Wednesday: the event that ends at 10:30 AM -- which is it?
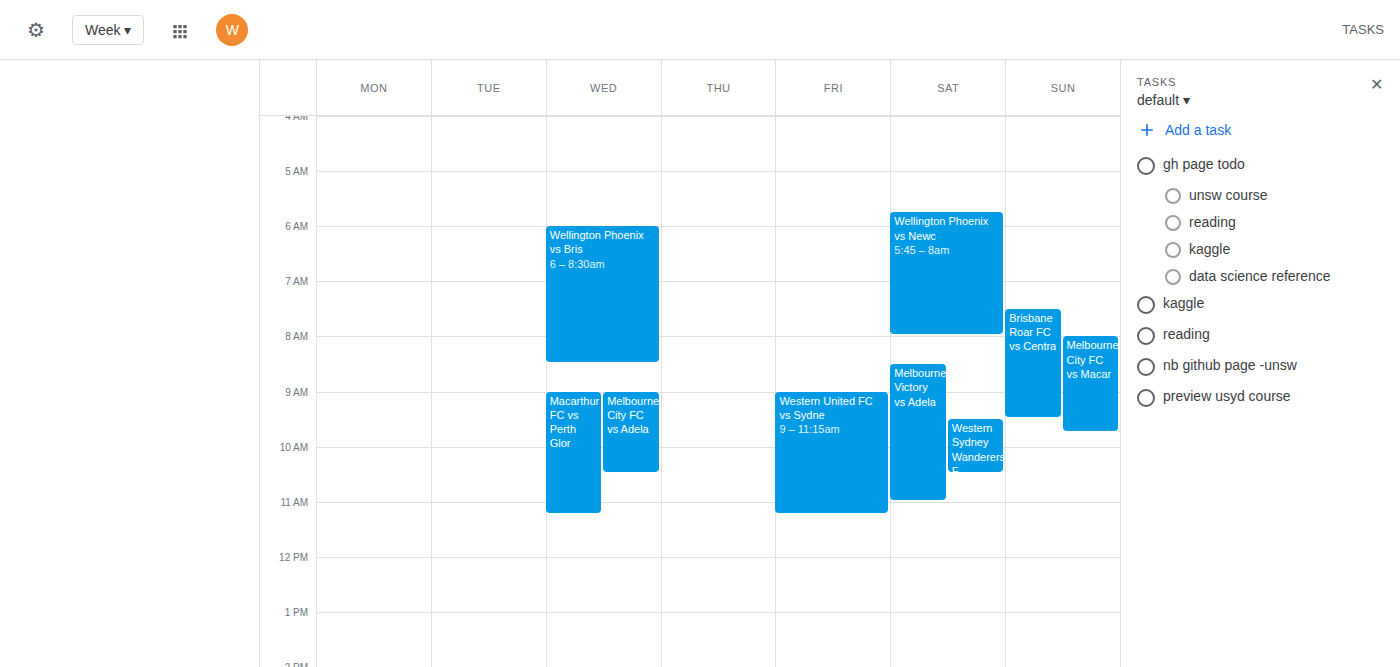
"Melbourne City FC vs Adela"